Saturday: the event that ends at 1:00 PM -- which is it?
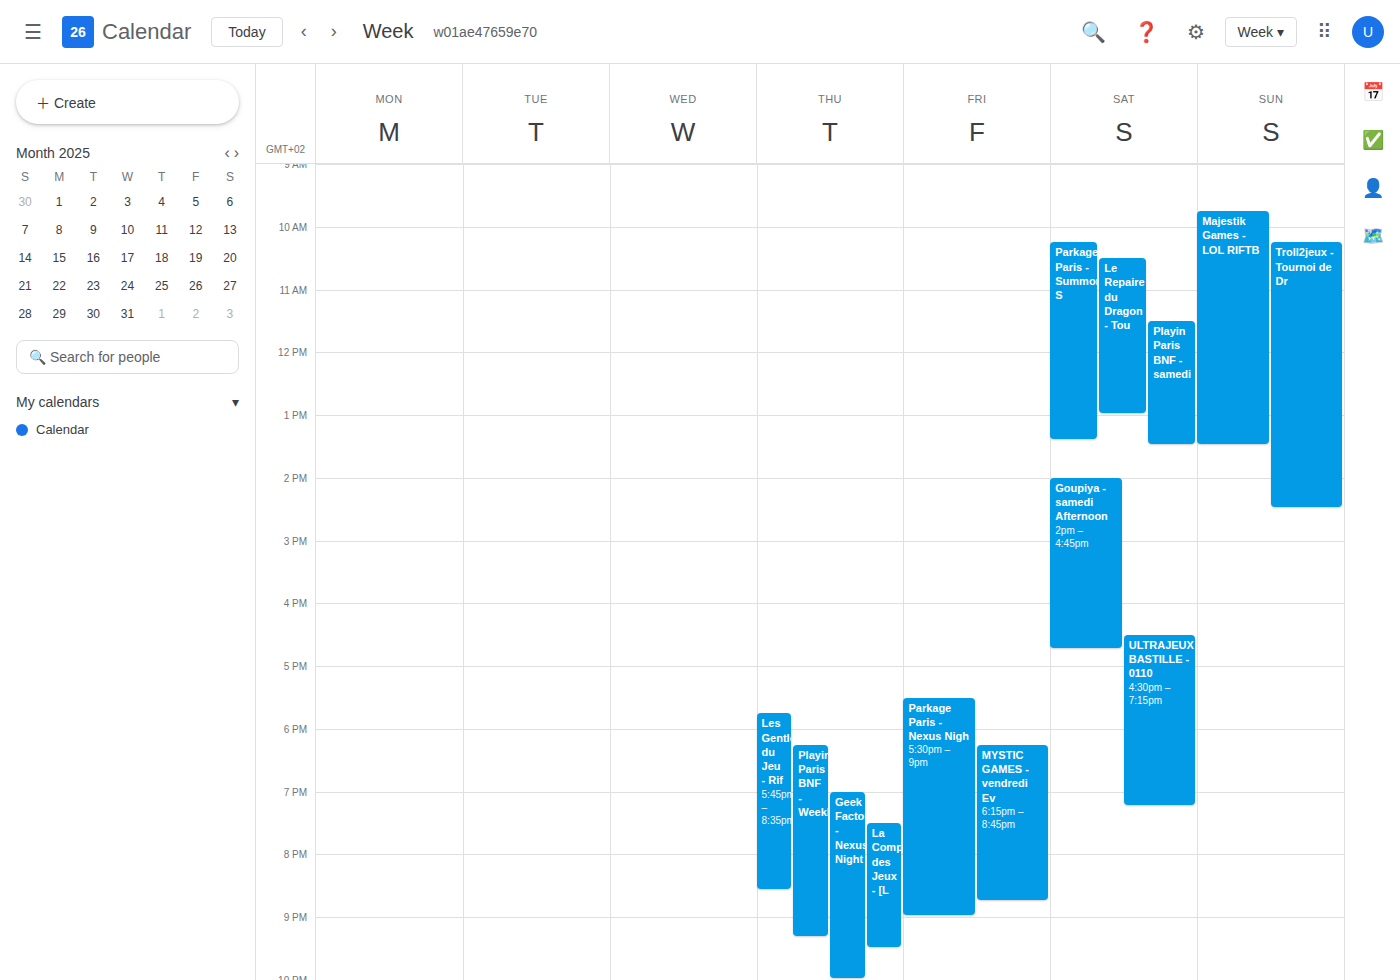
"Le Repaire du Dragon - Tou"